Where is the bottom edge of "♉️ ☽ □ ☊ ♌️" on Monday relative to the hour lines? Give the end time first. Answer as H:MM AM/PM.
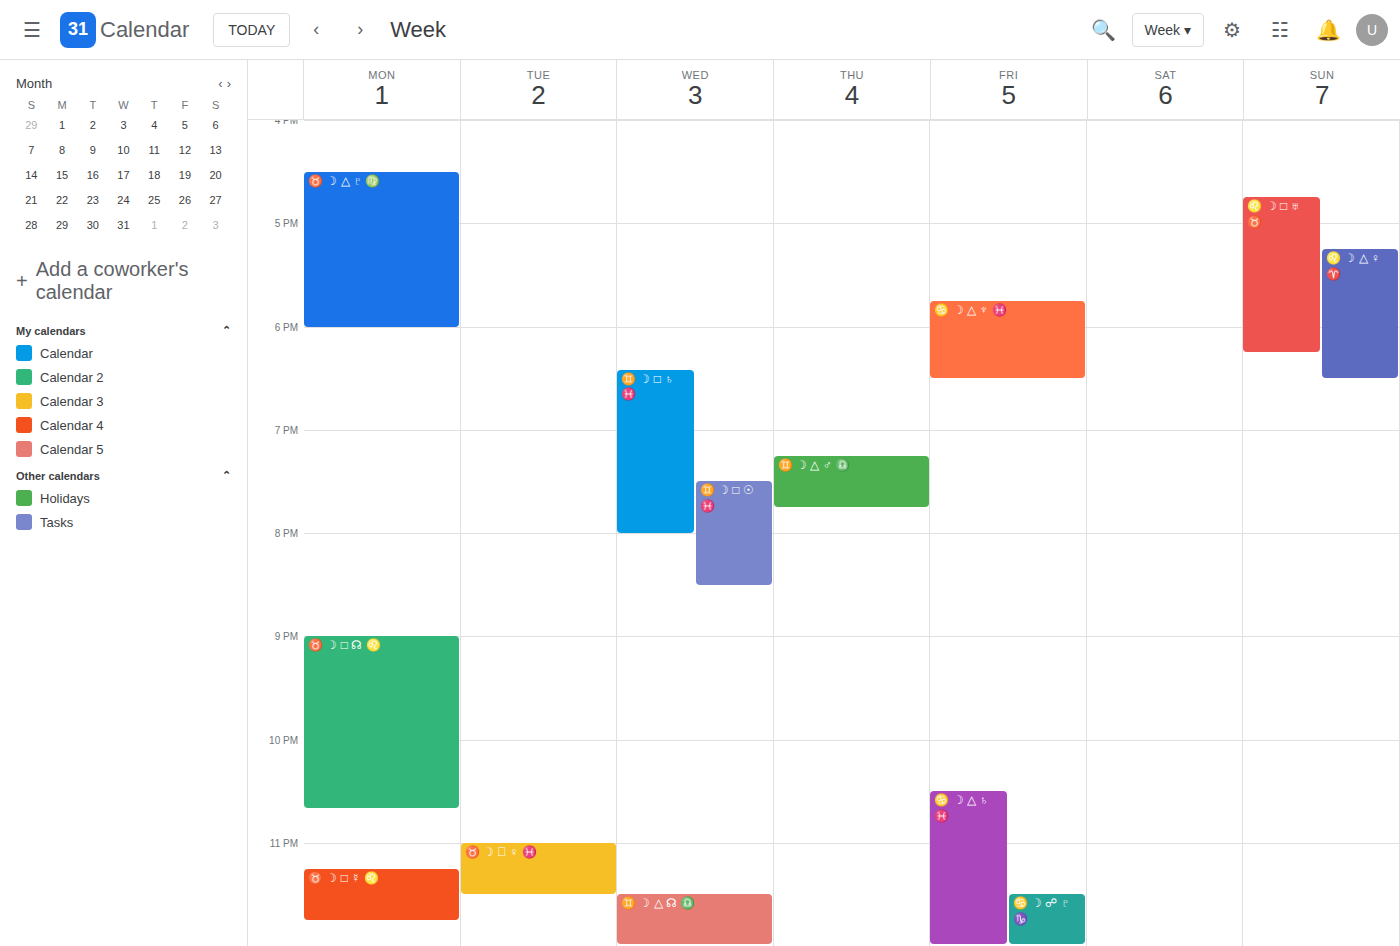
10:40 PM -- neither: 40 minutes below the 10 PM line and 20 minutes above the 11 PM line.